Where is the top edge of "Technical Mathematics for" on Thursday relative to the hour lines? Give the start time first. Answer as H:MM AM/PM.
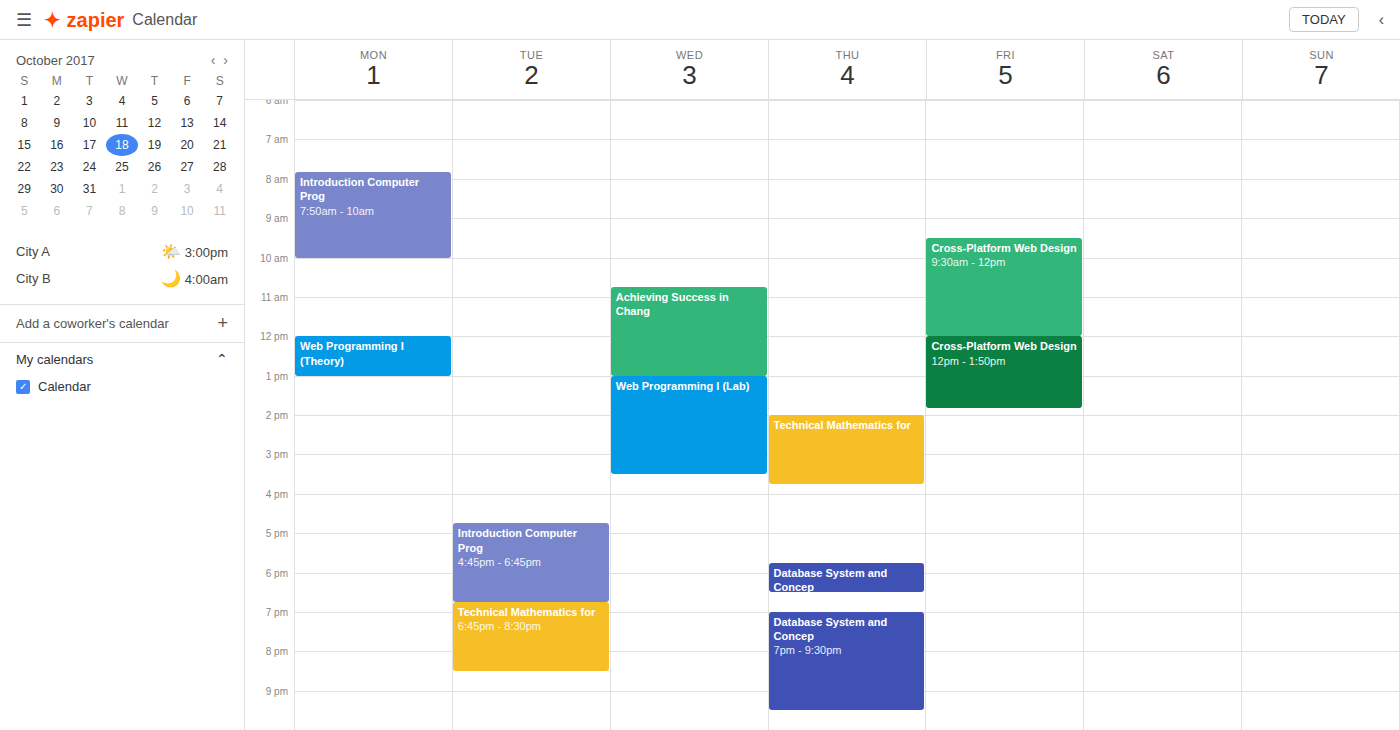
2:00 PM -- exactly on the 2 PM line.